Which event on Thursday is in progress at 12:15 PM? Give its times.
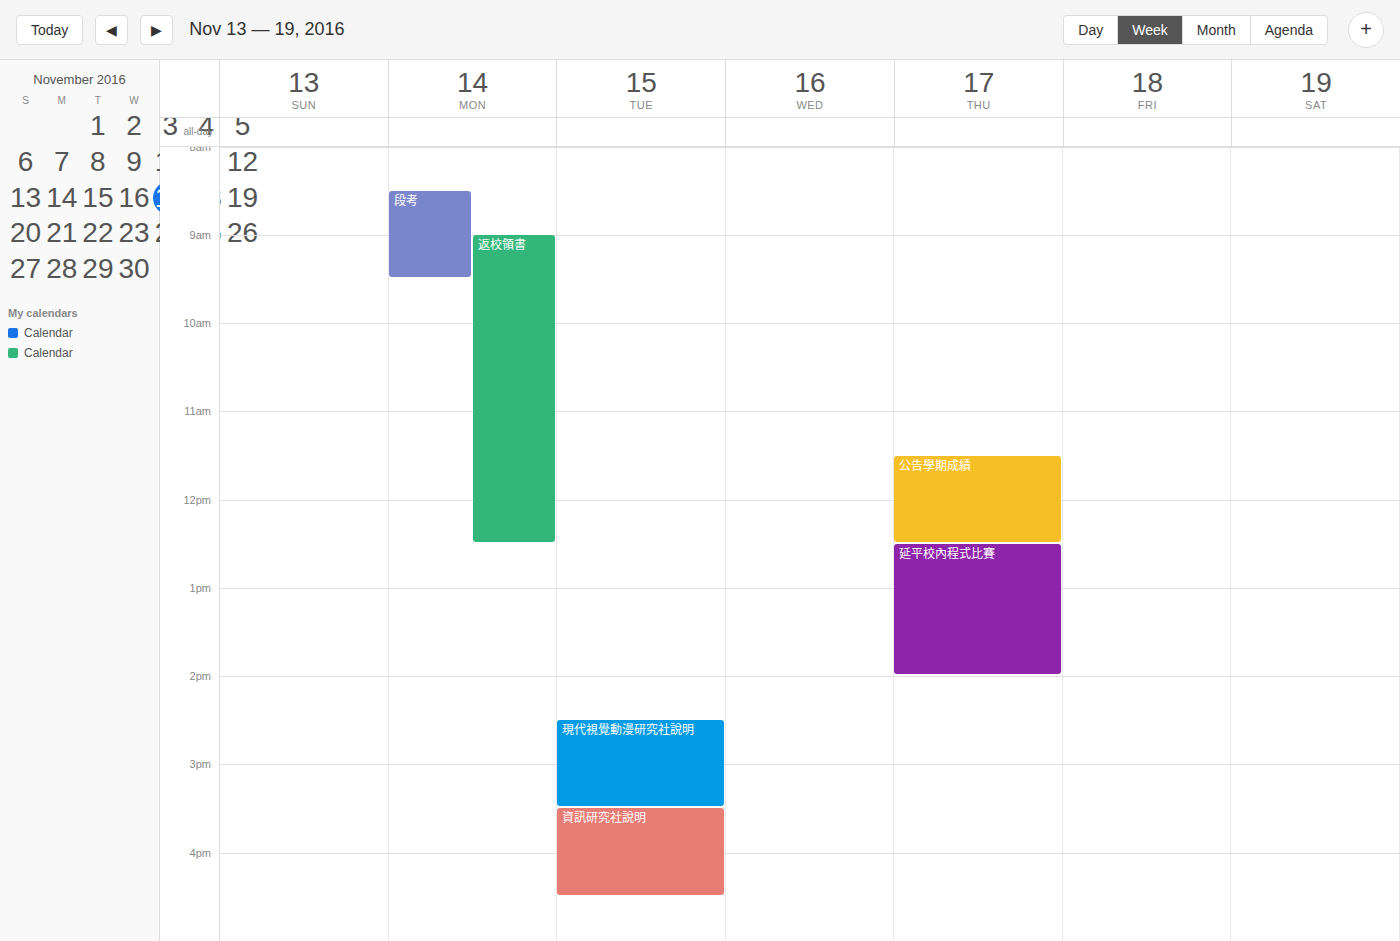
"公告學期成績", 11:30 AM to 12:30 PM